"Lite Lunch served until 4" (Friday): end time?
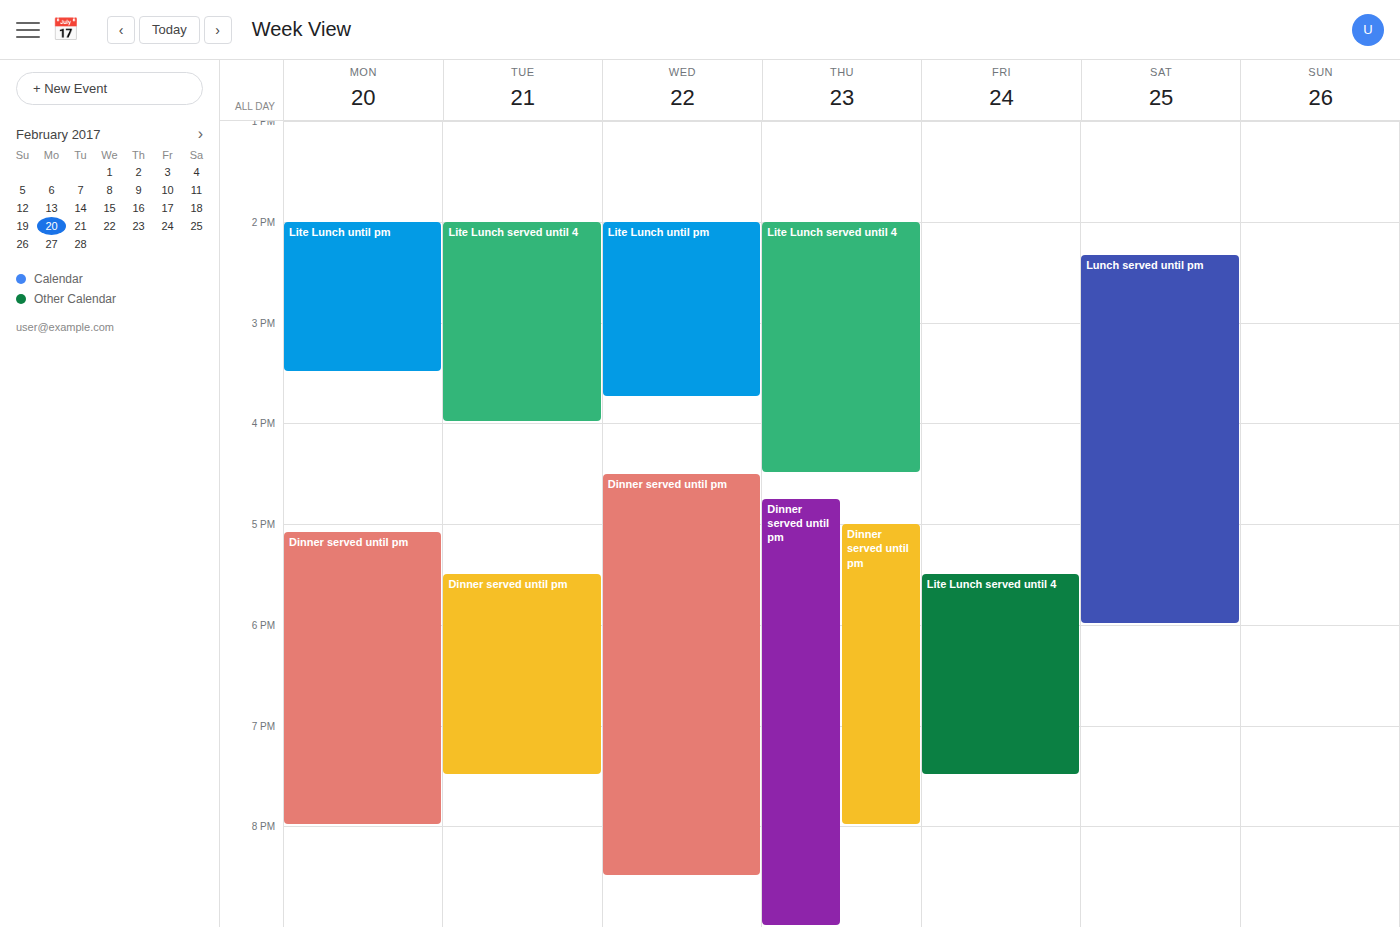
19:30